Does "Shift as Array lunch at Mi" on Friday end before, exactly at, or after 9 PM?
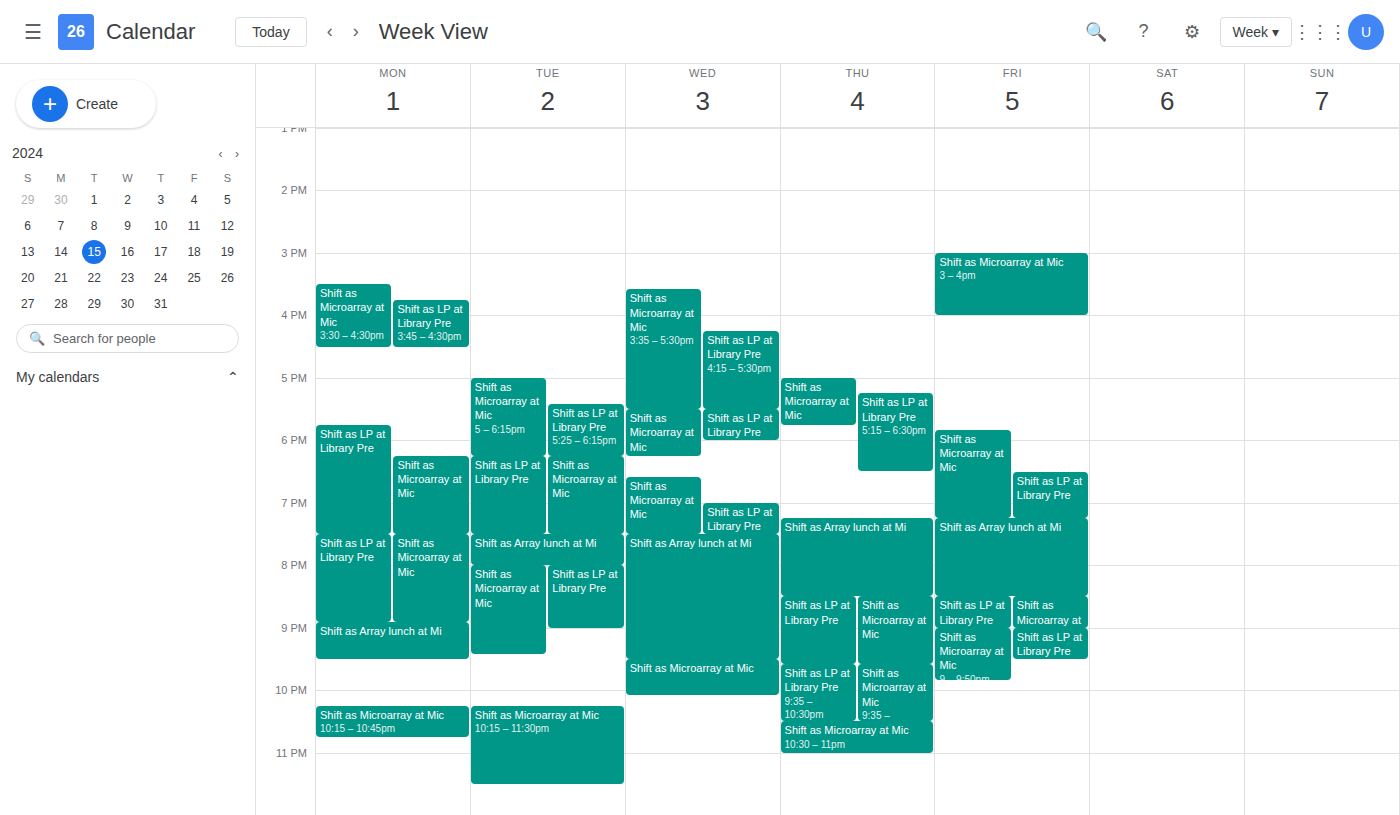
8:30 PM -- before 9 PM, 30 minutes above the 9 PM line.